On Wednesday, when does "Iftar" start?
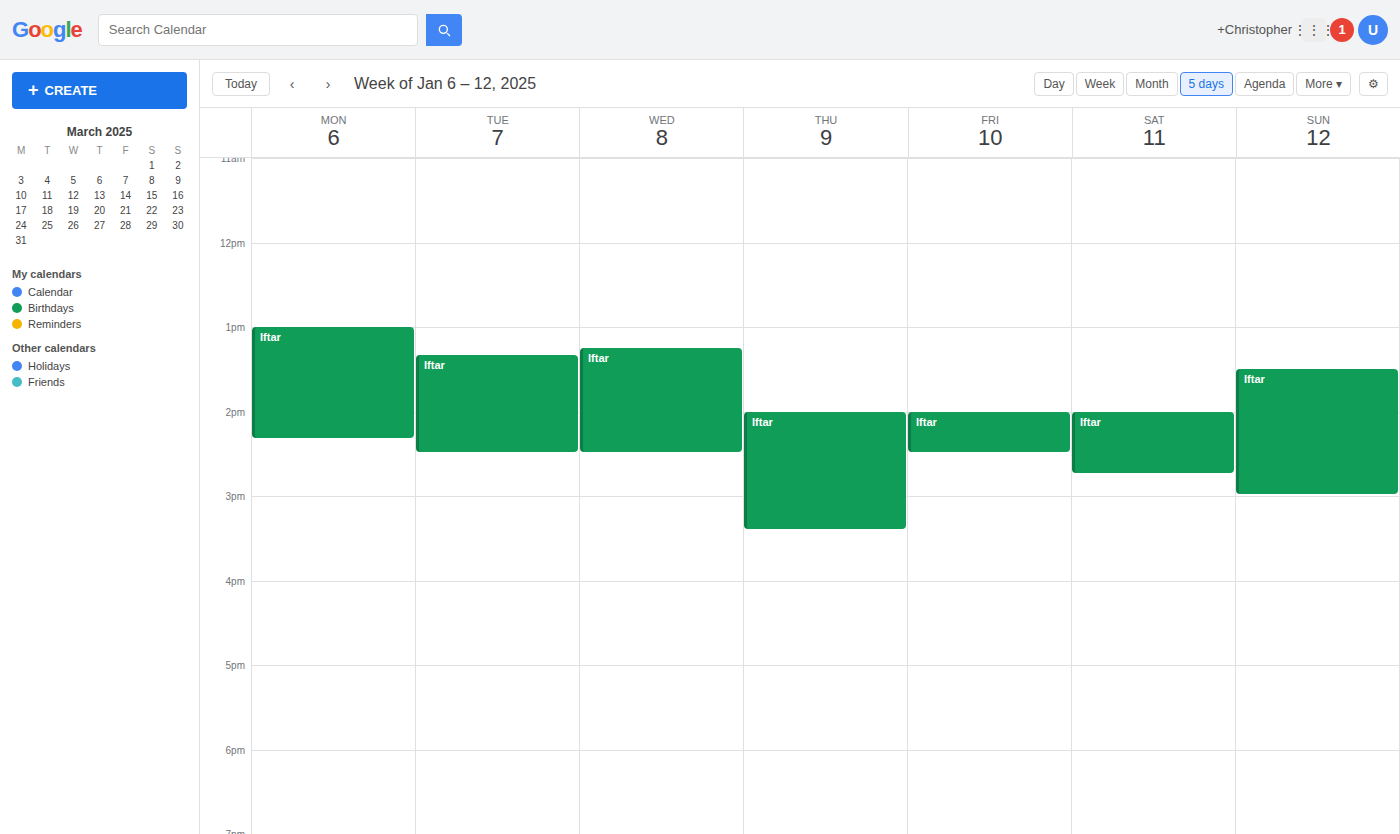
1:15 PM